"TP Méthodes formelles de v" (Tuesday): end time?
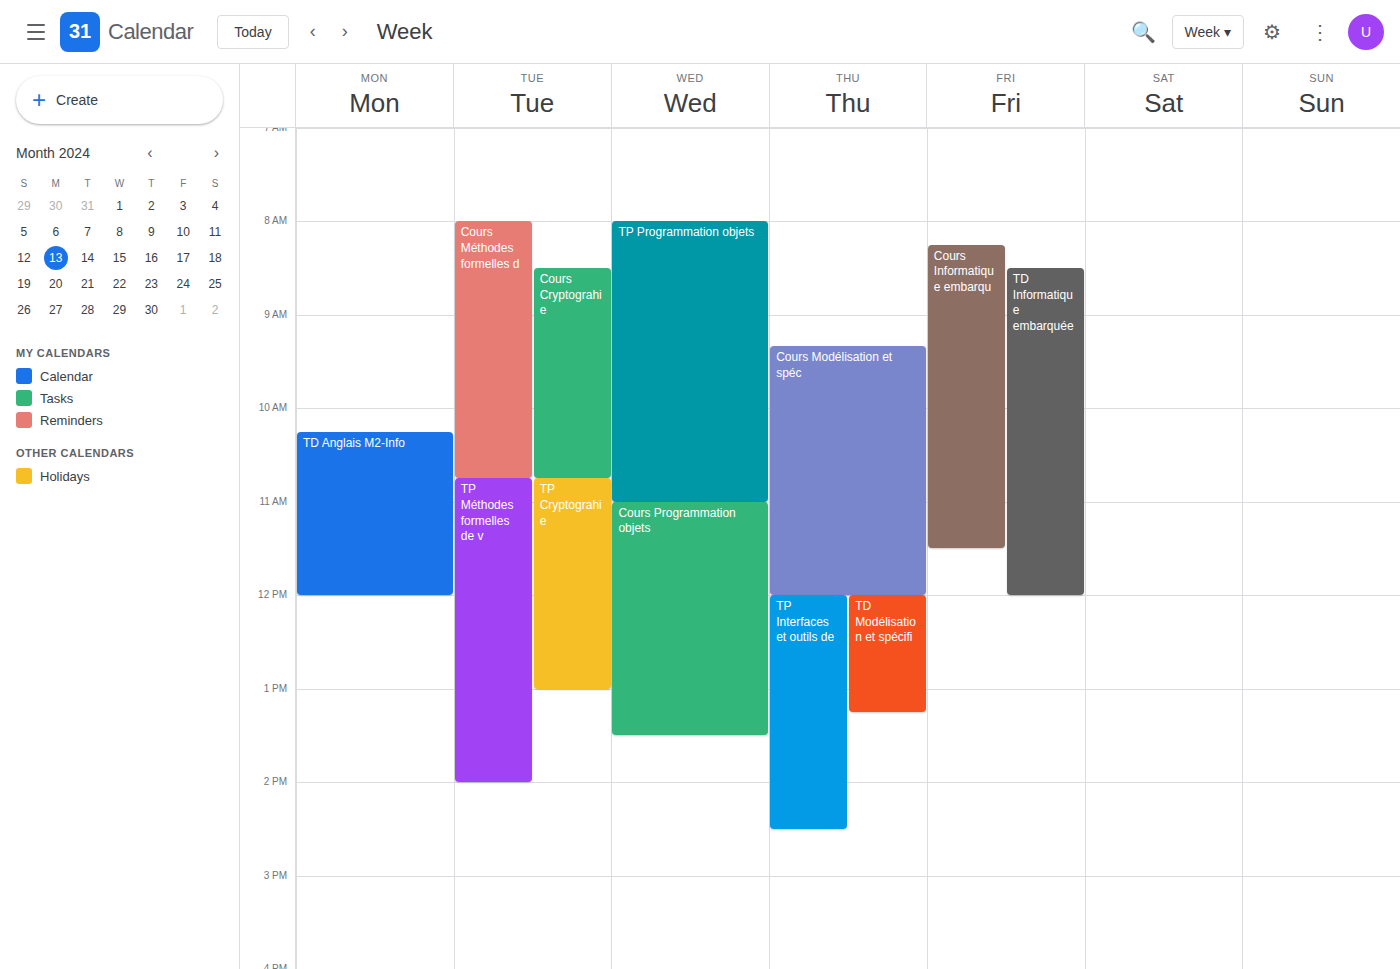
2:00 PM